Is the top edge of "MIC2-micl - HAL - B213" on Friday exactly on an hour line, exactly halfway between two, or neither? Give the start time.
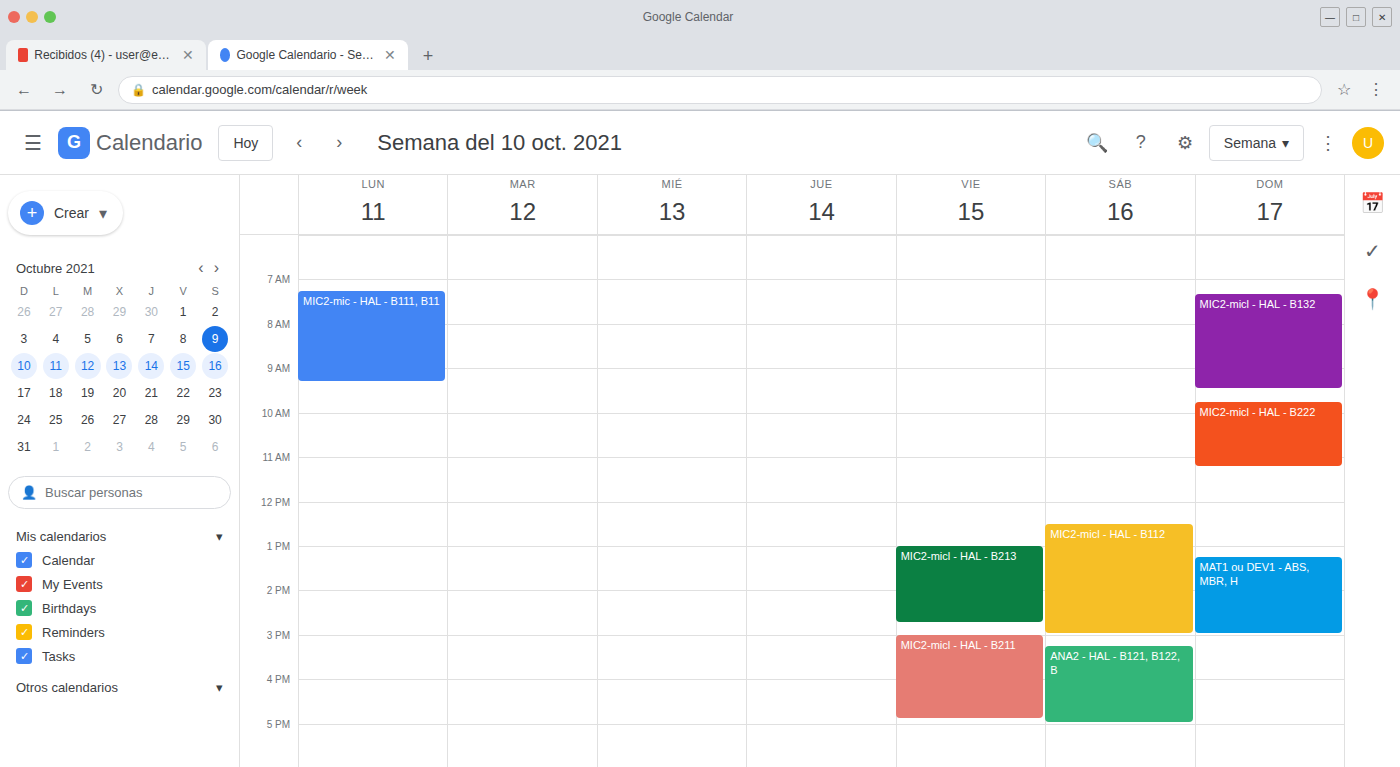
1:00 PM -- exactly on the 1 PM line.